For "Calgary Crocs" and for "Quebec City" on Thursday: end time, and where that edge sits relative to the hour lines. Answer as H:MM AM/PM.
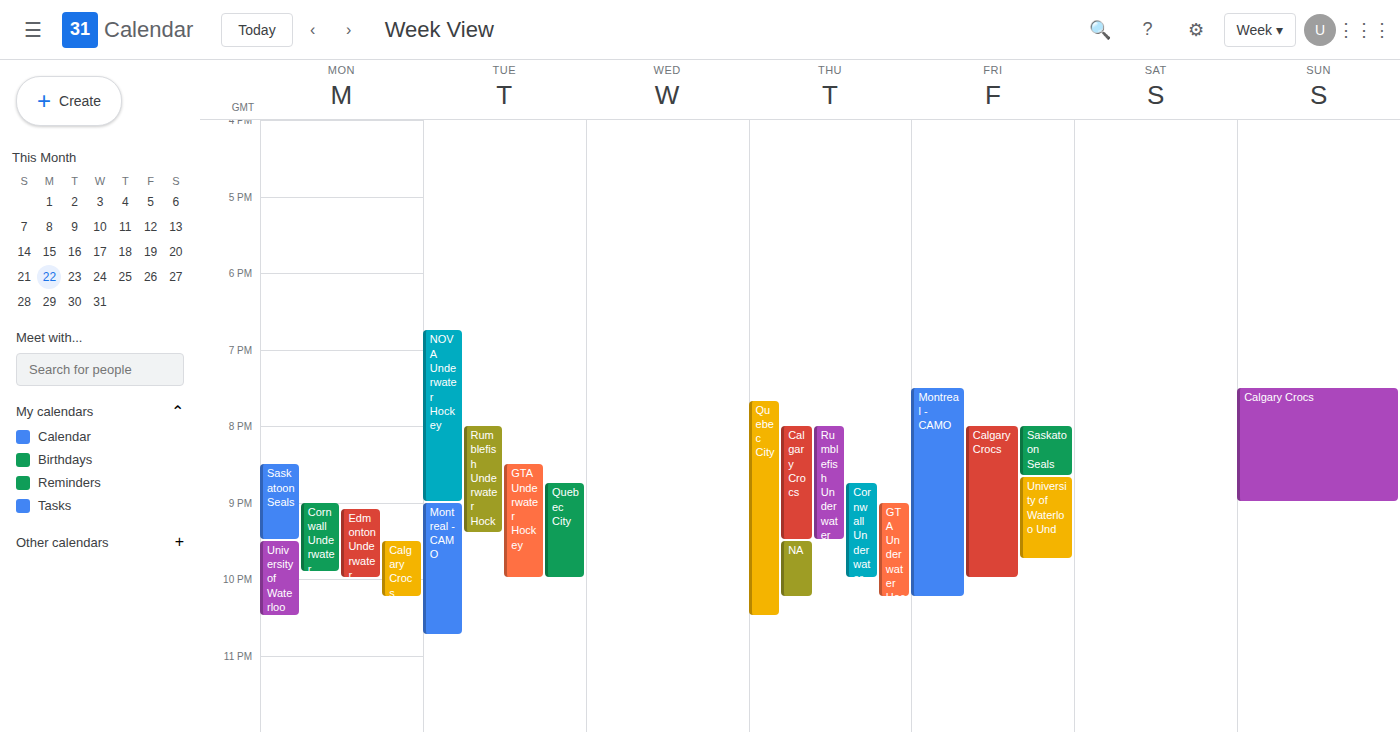
"Calgary Crocs": 9:30 PM, halfway between the 9 PM and 10 PM lines. "Quebec City": 10:30 PM, halfway between the 10 PM and 11 PM lines.